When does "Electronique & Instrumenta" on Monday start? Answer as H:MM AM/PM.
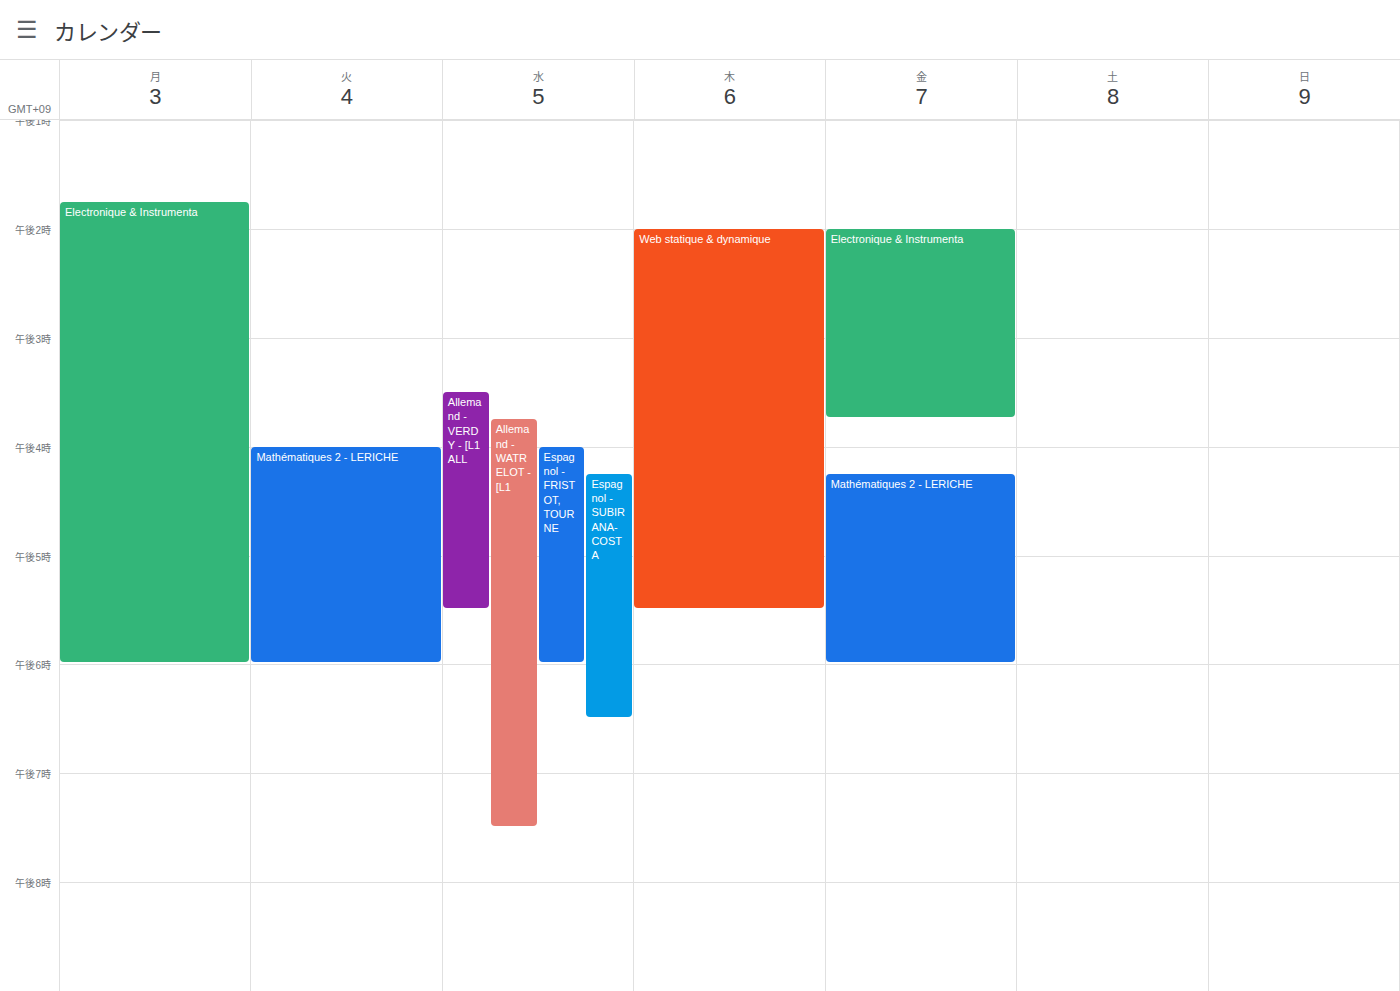
1:45 PM